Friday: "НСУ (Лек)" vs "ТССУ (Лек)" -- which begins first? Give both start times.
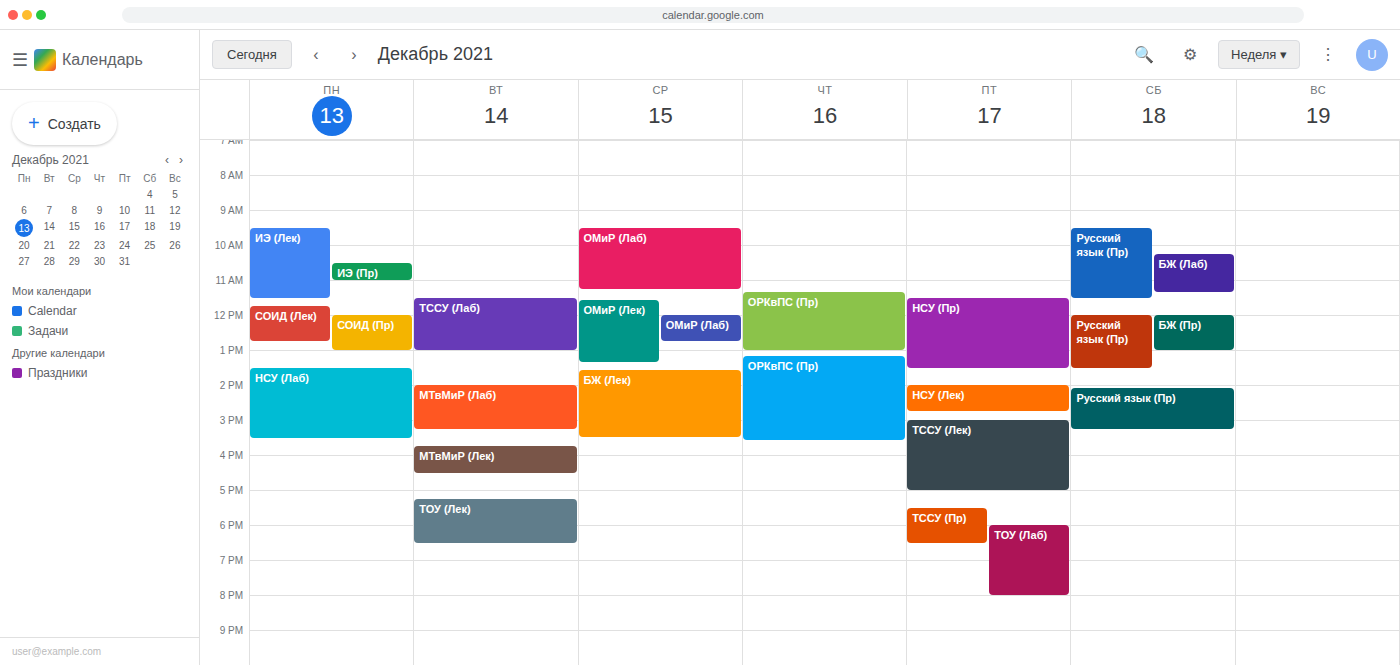
"НСУ (Лек)" 14:00; "ТССУ (Лек)" 15:00.